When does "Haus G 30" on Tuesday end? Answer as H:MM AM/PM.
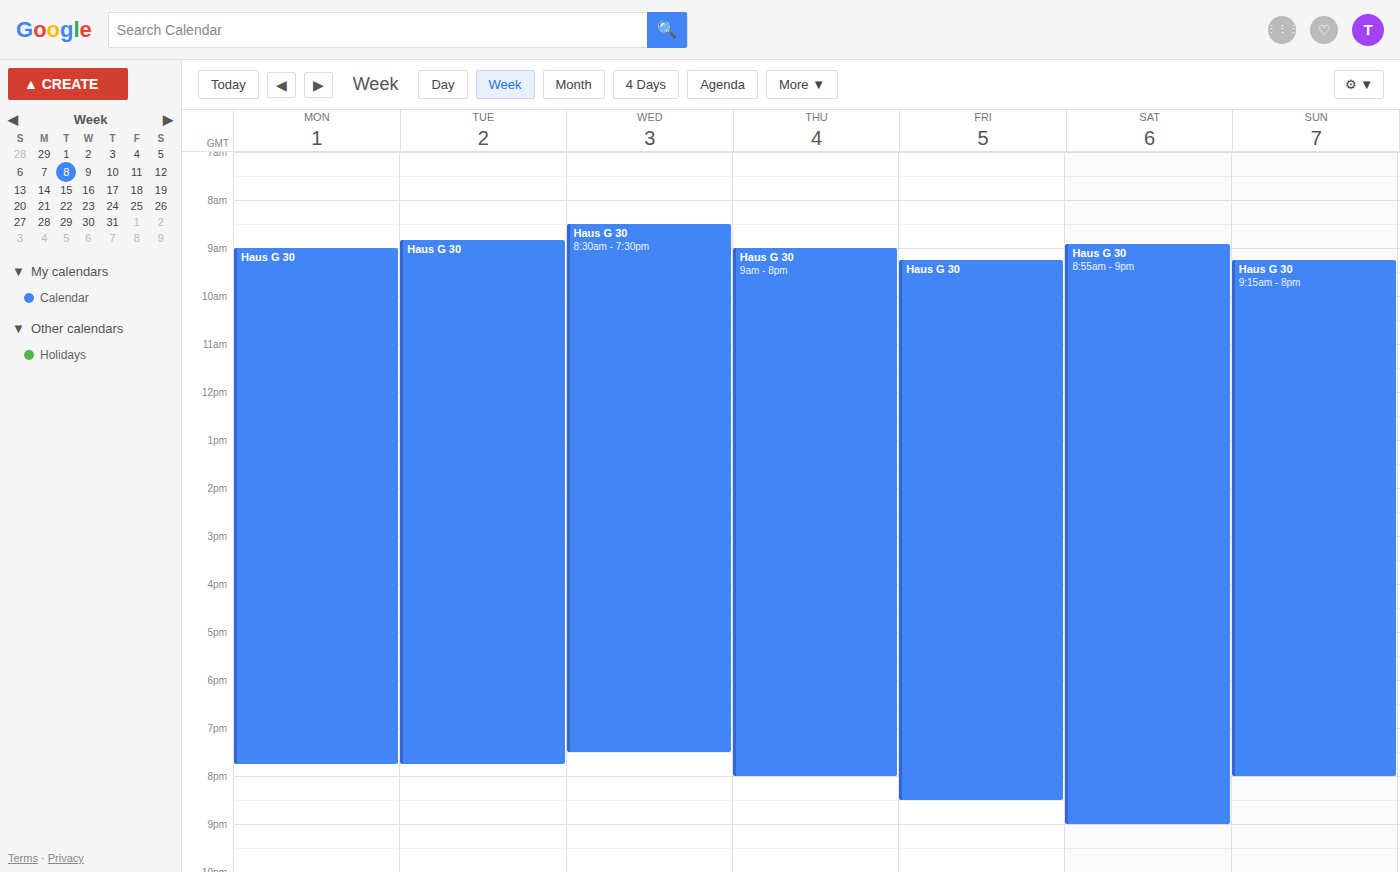
7:45 PM